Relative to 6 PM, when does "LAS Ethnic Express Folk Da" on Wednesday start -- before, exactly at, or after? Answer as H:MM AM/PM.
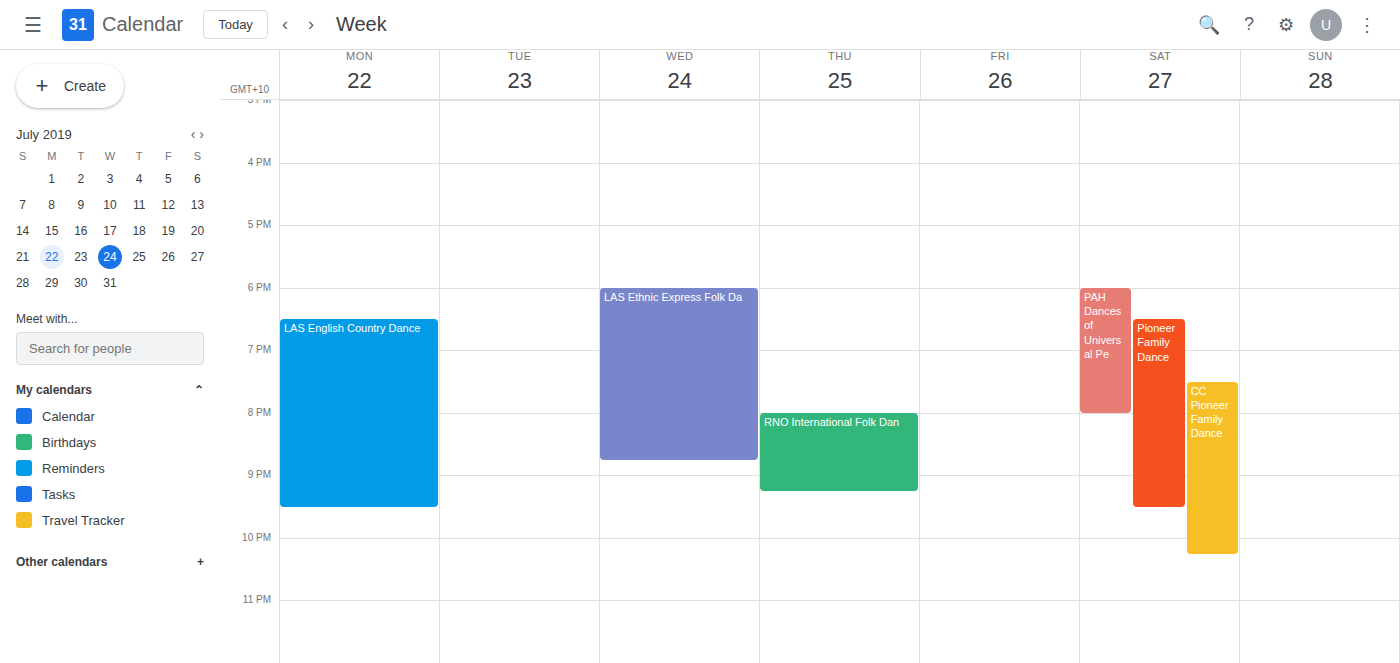
6:00 PM -- exactly at 6 PM, on the 6 PM line.